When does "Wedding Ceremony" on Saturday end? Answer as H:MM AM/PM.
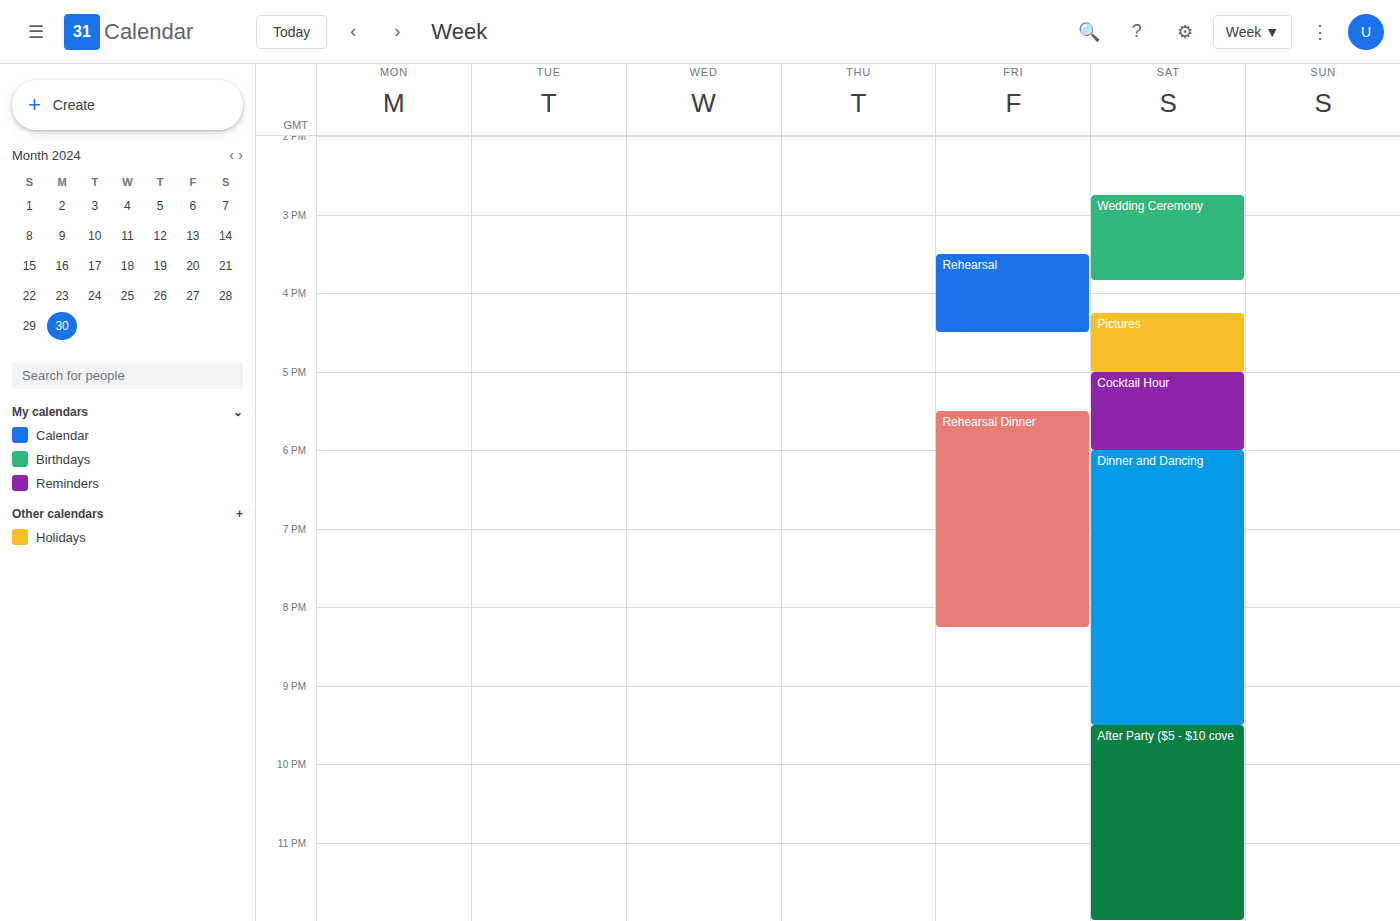
3:50 PM